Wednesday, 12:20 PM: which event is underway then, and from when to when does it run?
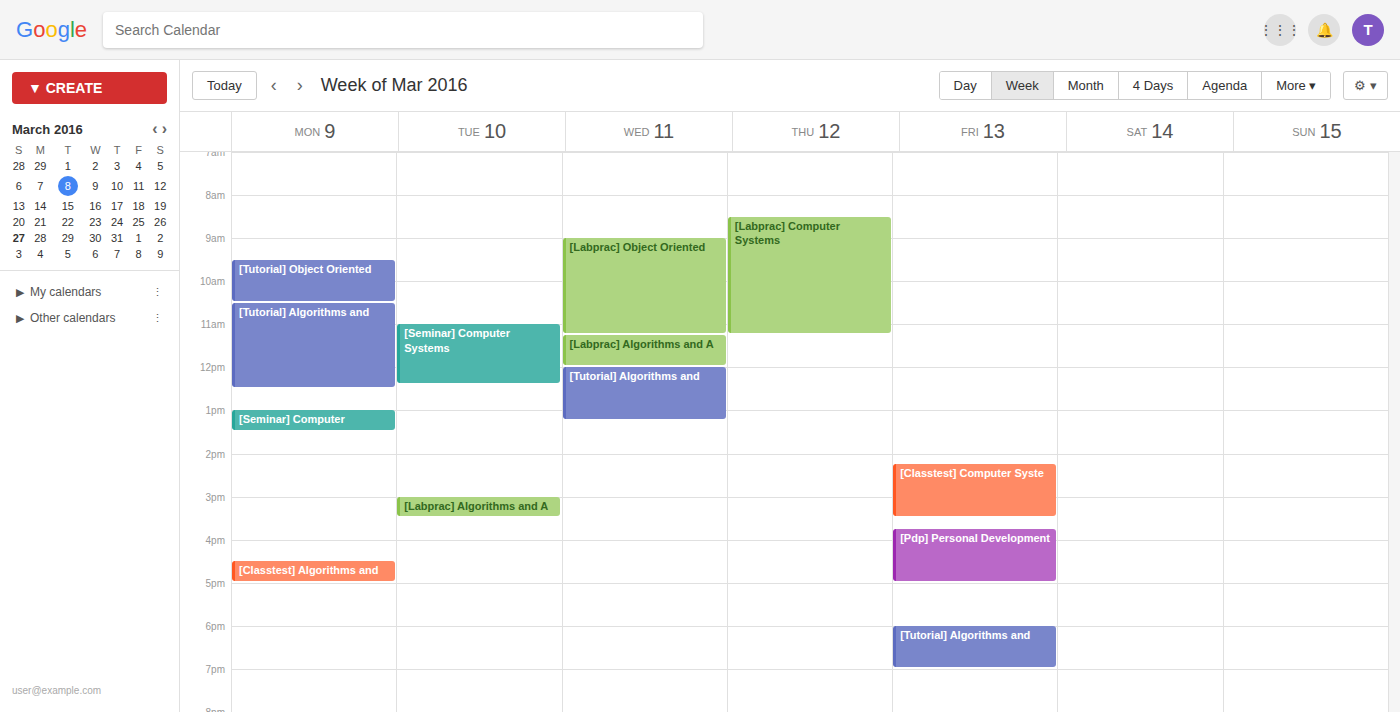
"[Tutorial] Algorithms and", 12:00 PM to 1:15 PM